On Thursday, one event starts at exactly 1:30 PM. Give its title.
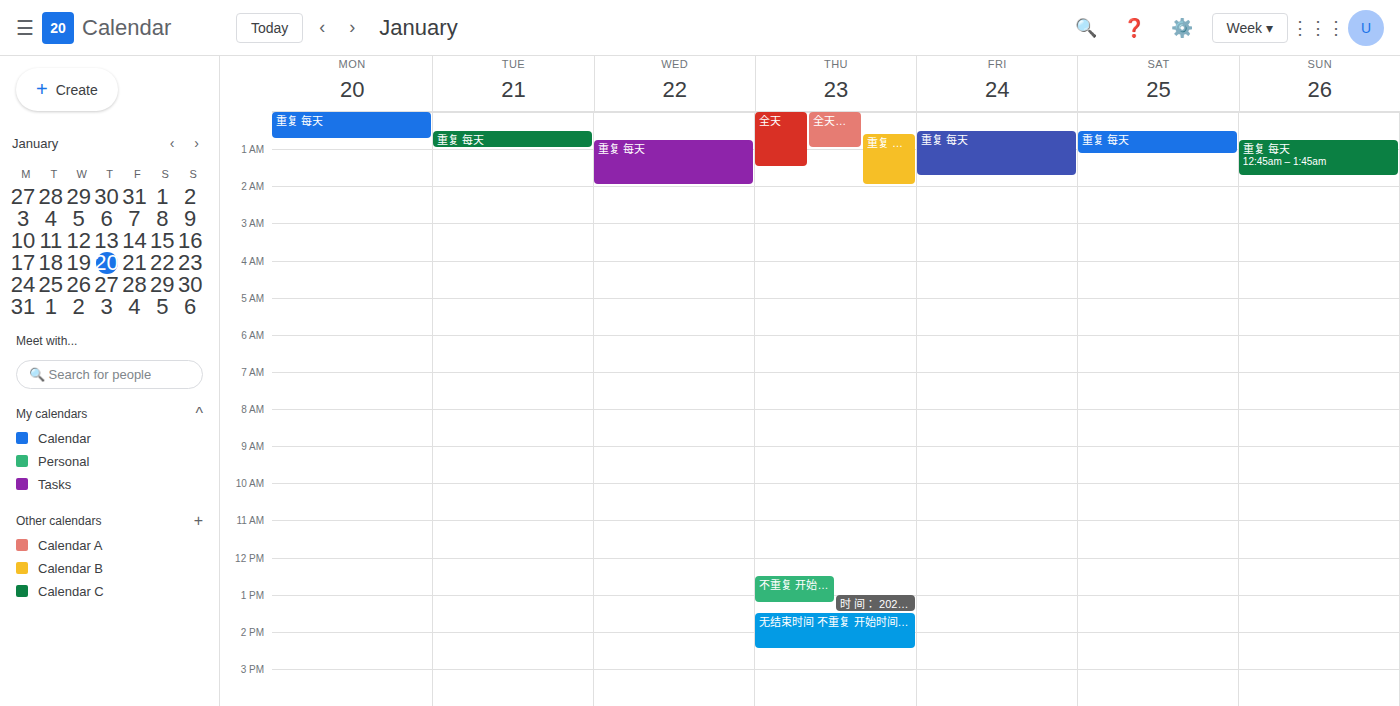
"无结束时间 不重复 开始时间 邮件准点提醒"